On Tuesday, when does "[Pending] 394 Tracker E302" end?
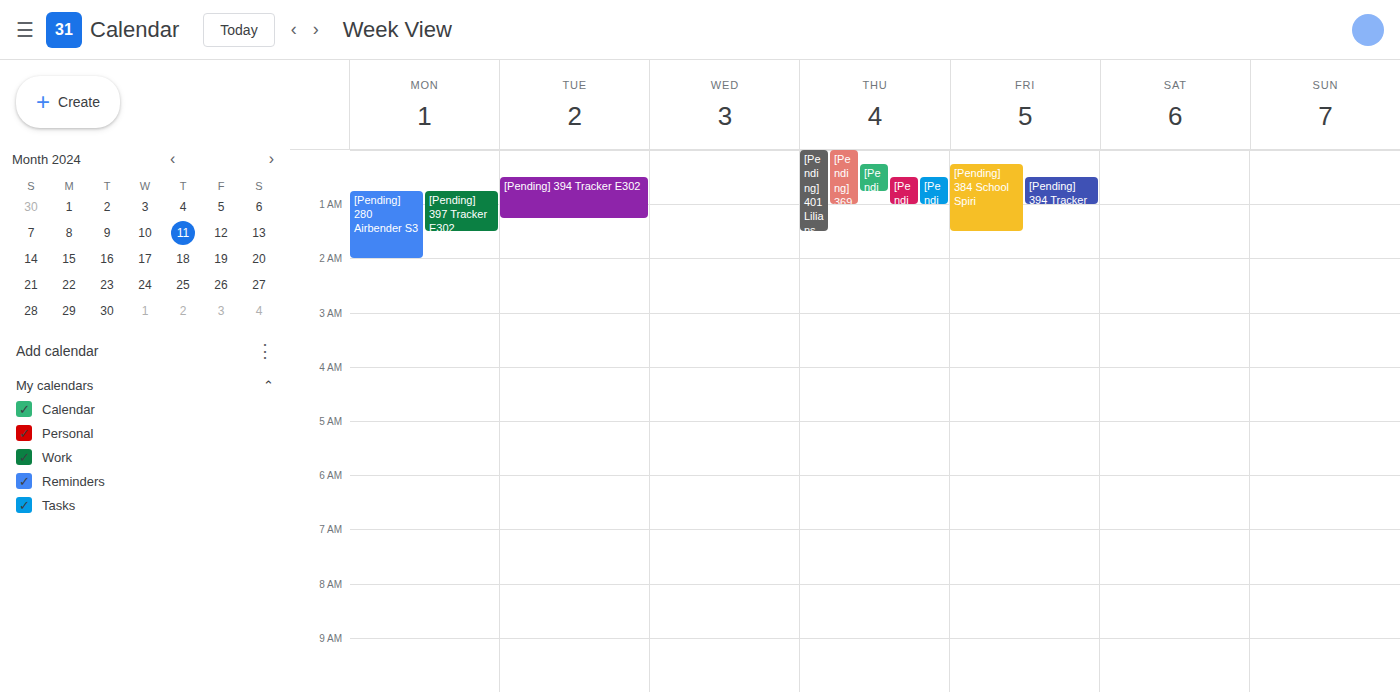
1:15 AM